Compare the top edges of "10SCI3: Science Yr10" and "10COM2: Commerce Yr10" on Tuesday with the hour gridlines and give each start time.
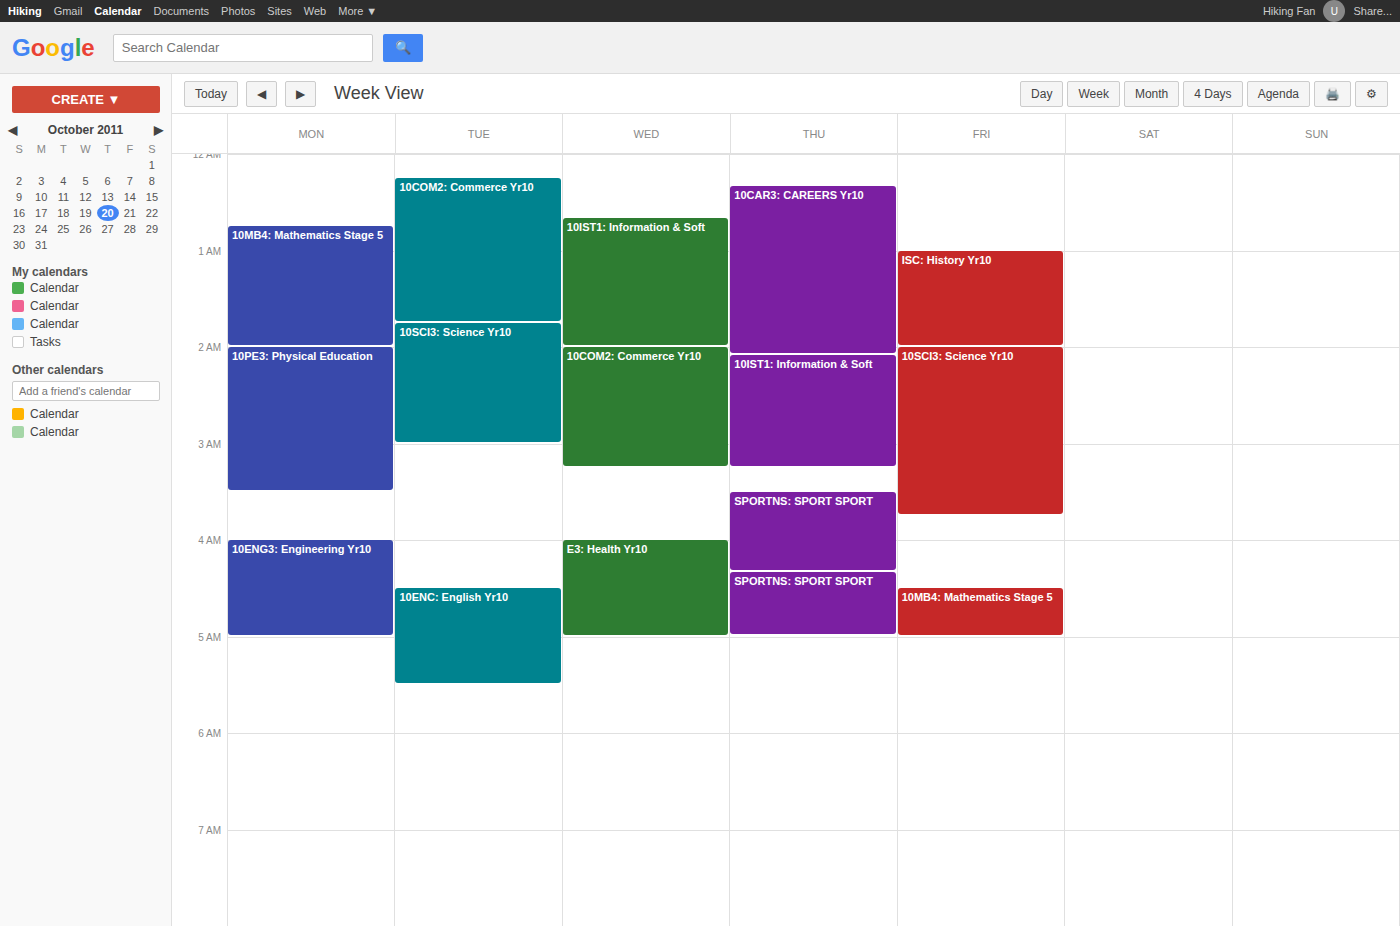
"10SCI3: Science Yr10": 01:45, neither: three quarters of the way from the 01:00 line to the 02:00 line. "10COM2: Commerce Yr10": 00:15, neither: a quarter of the way from the 00:00 line to the 01:00 line.